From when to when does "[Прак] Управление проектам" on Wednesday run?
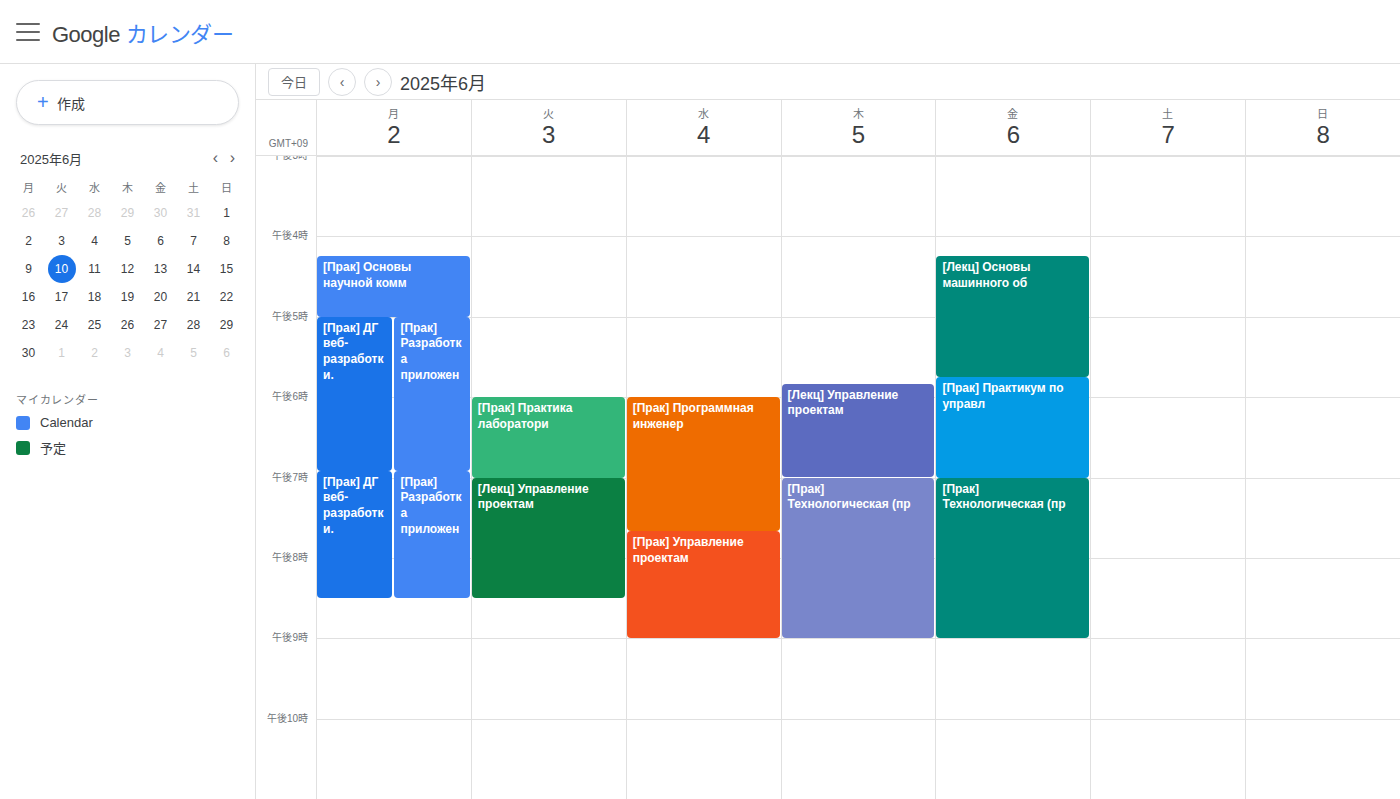
7:40 PM to 9:00 PM